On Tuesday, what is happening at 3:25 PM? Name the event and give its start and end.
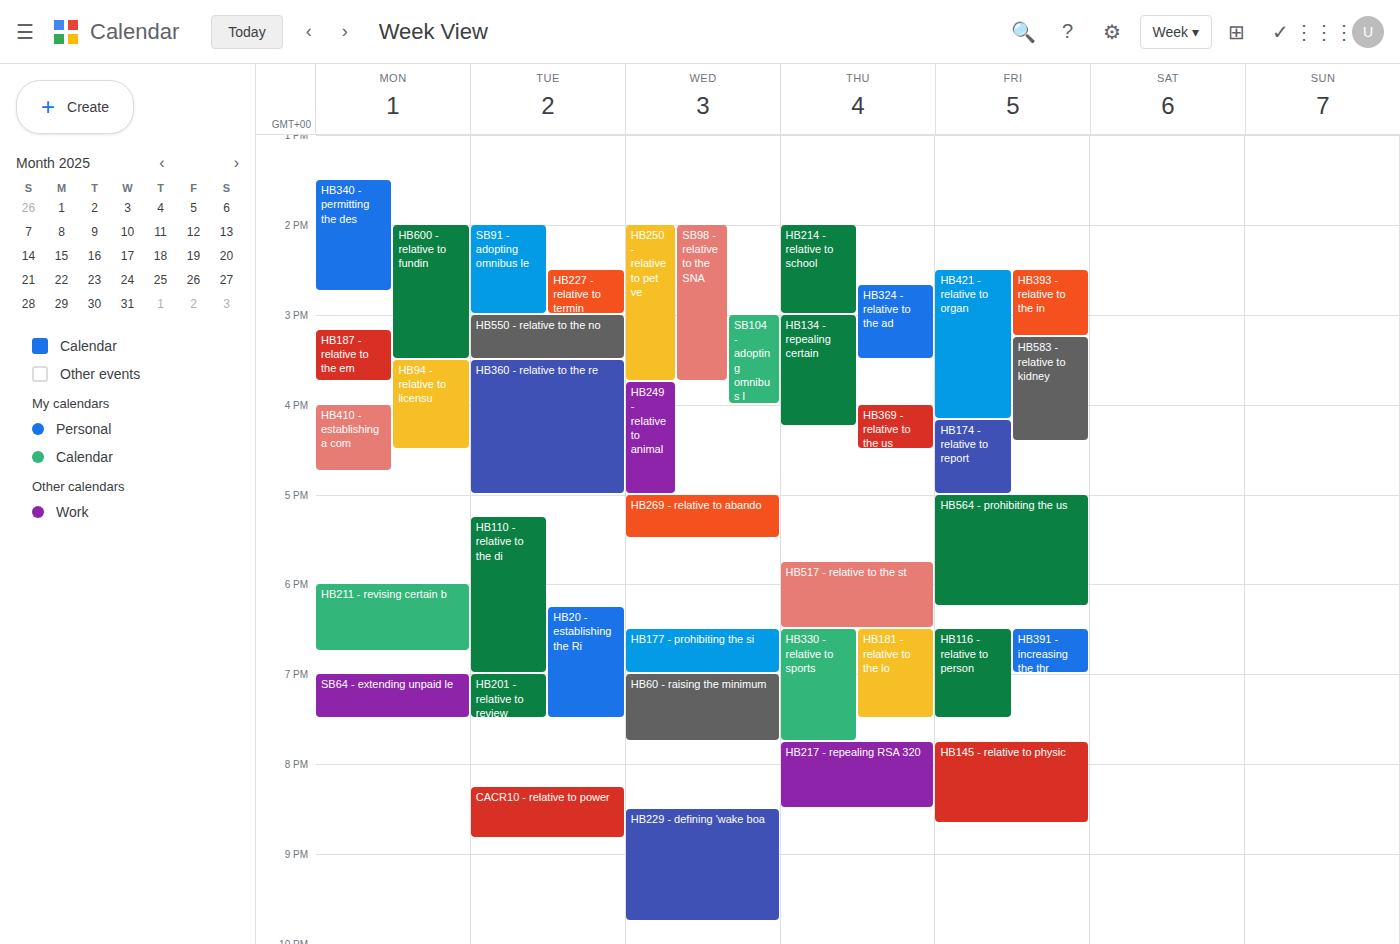
"HB550 - relative to the no", 3:00 PM to 3:30 PM